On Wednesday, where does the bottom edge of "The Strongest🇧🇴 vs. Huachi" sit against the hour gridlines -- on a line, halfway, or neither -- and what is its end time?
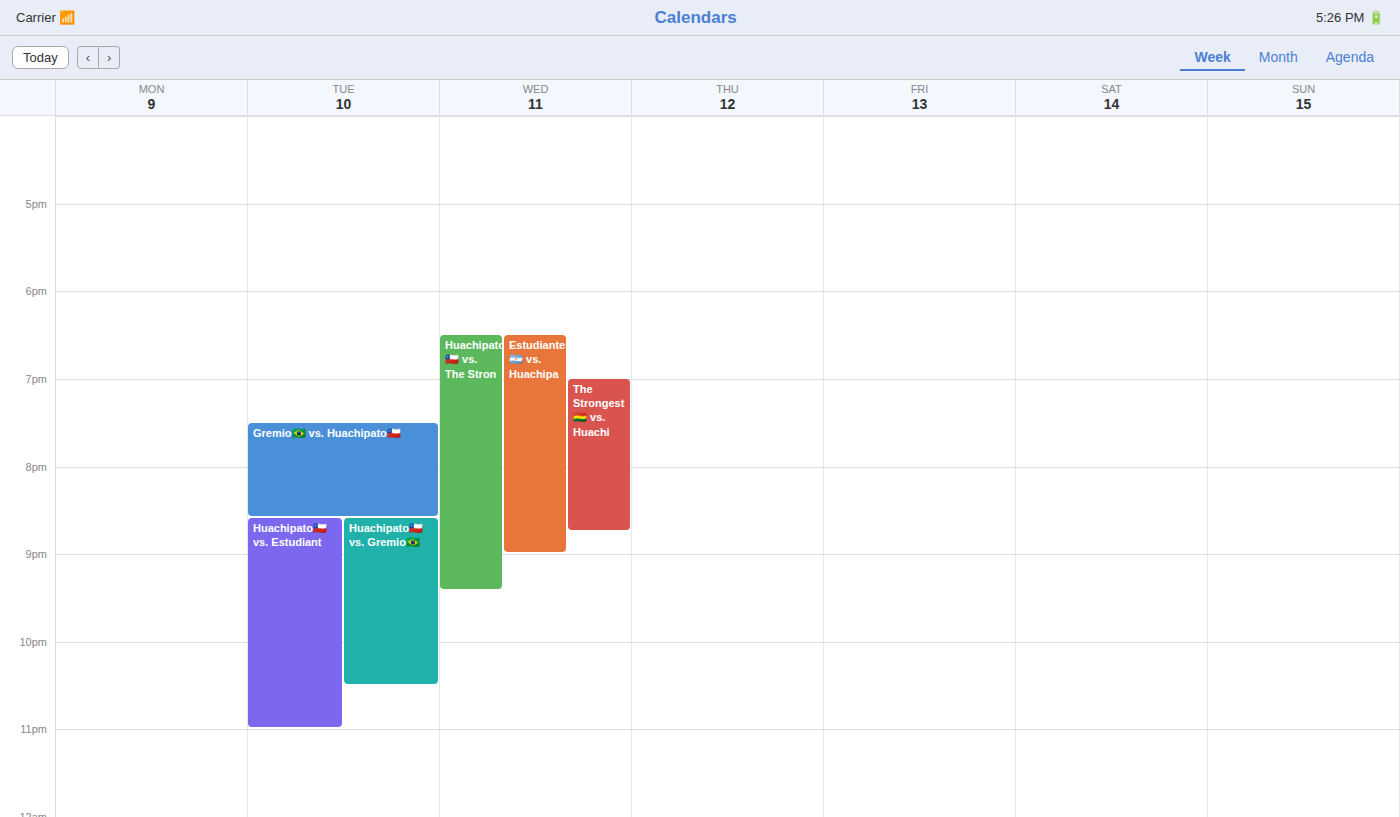
8:45 PM -- neither: three quarters of the way from the 8 PM line to the 9 PM line.